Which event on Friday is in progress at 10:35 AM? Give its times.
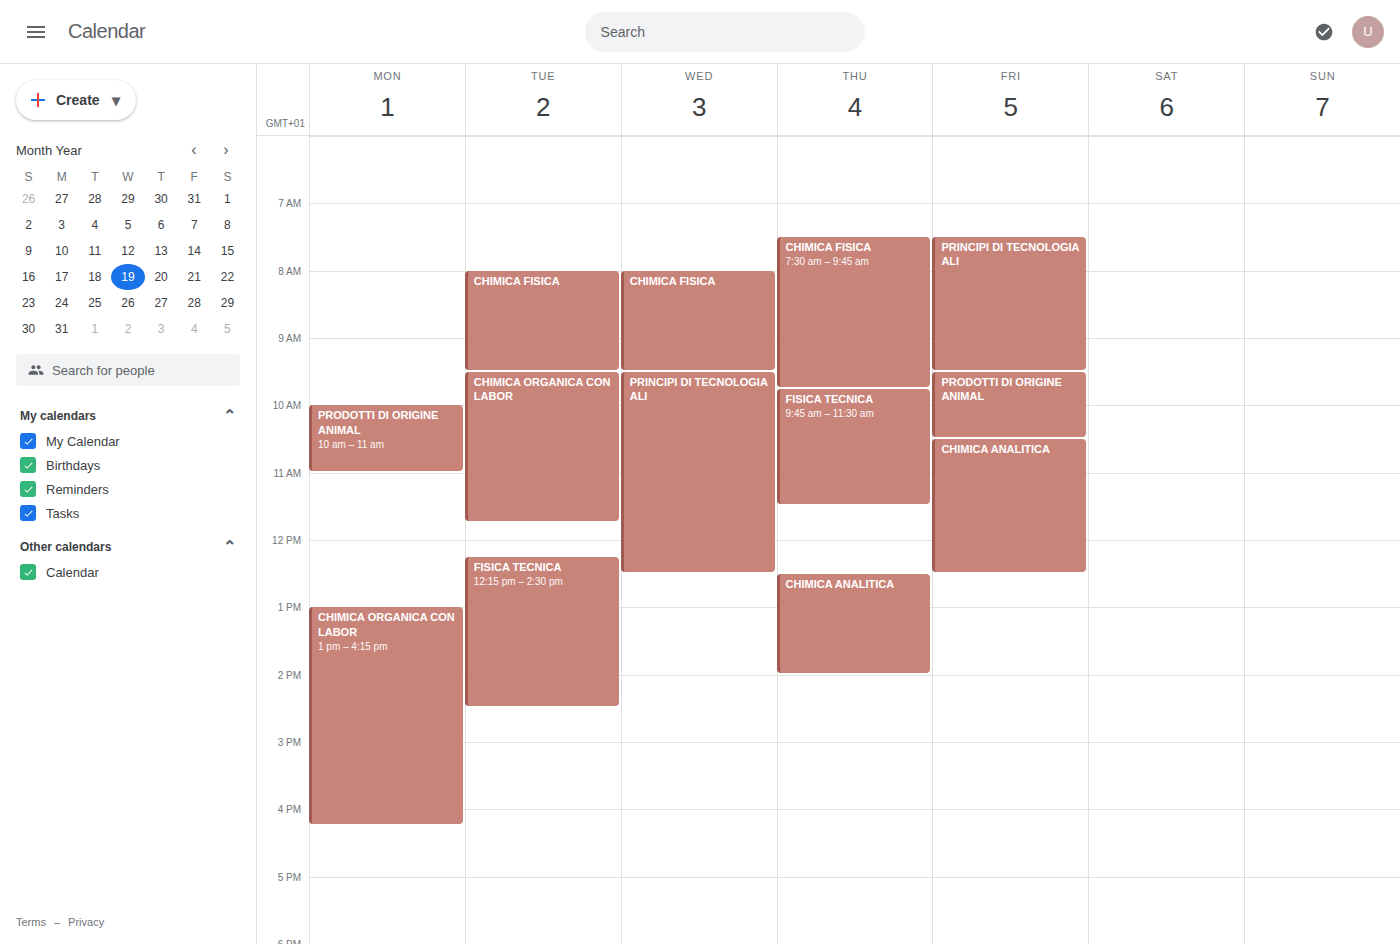
"CHIMICA ANALITICA", 10:30 AM to 12:30 PM